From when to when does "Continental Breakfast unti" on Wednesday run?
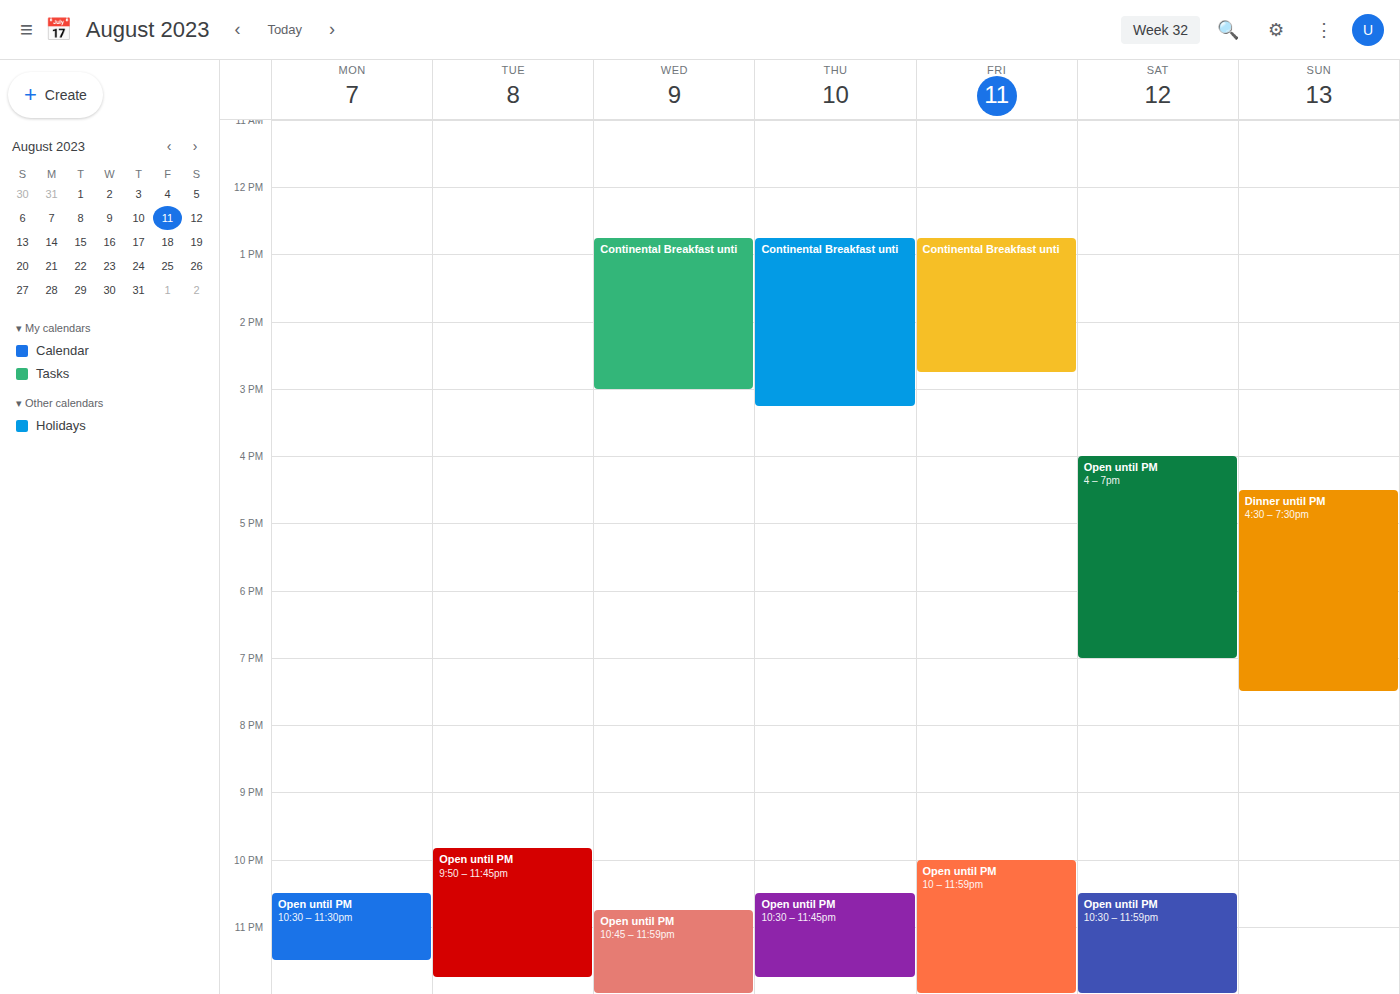
12:45 PM to 3:00 PM